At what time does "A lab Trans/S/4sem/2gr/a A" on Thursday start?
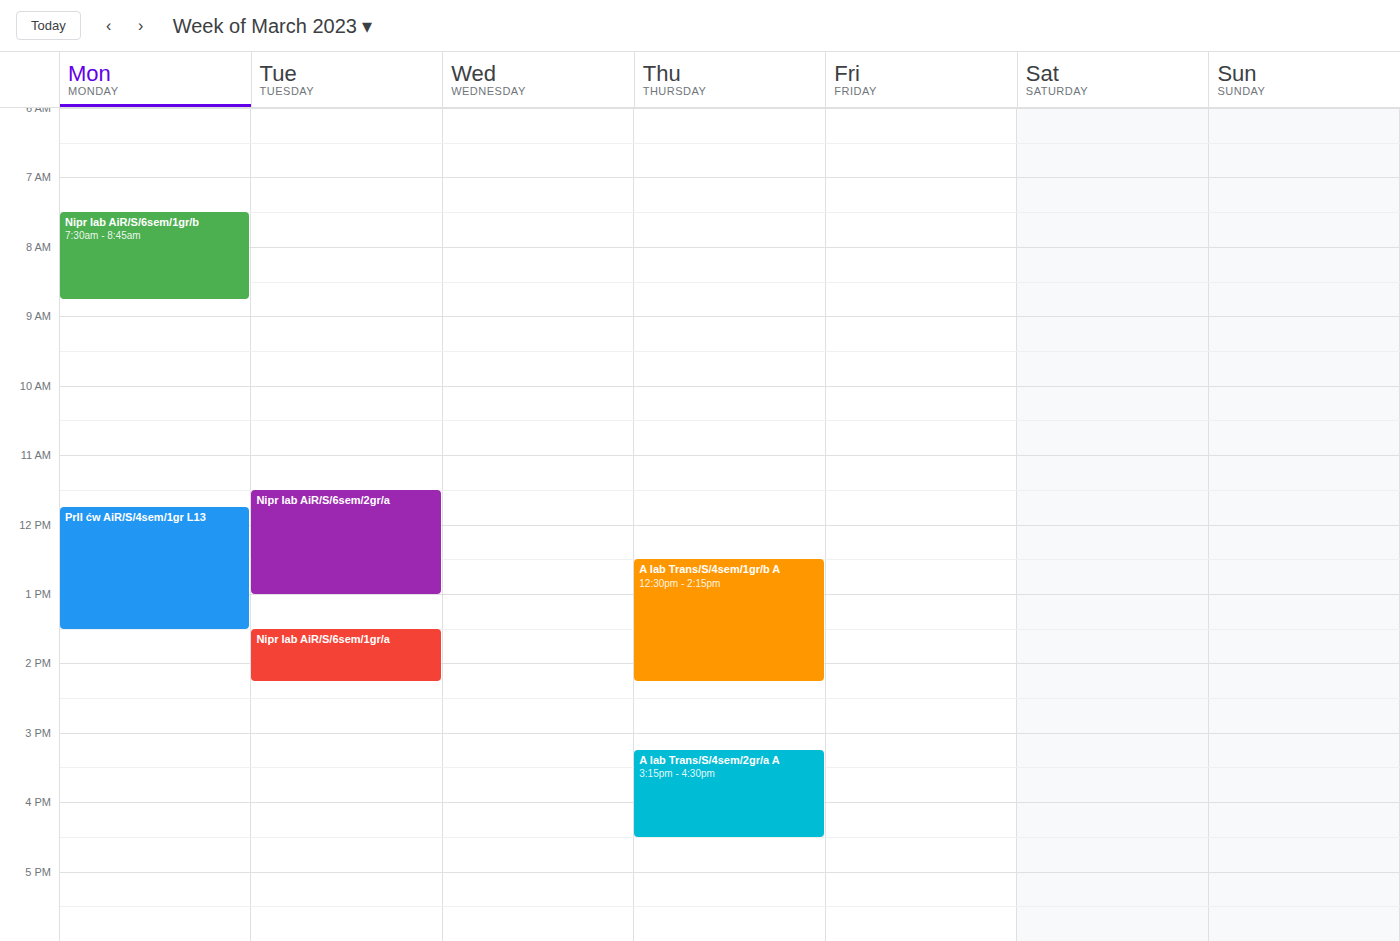
3:15 PM